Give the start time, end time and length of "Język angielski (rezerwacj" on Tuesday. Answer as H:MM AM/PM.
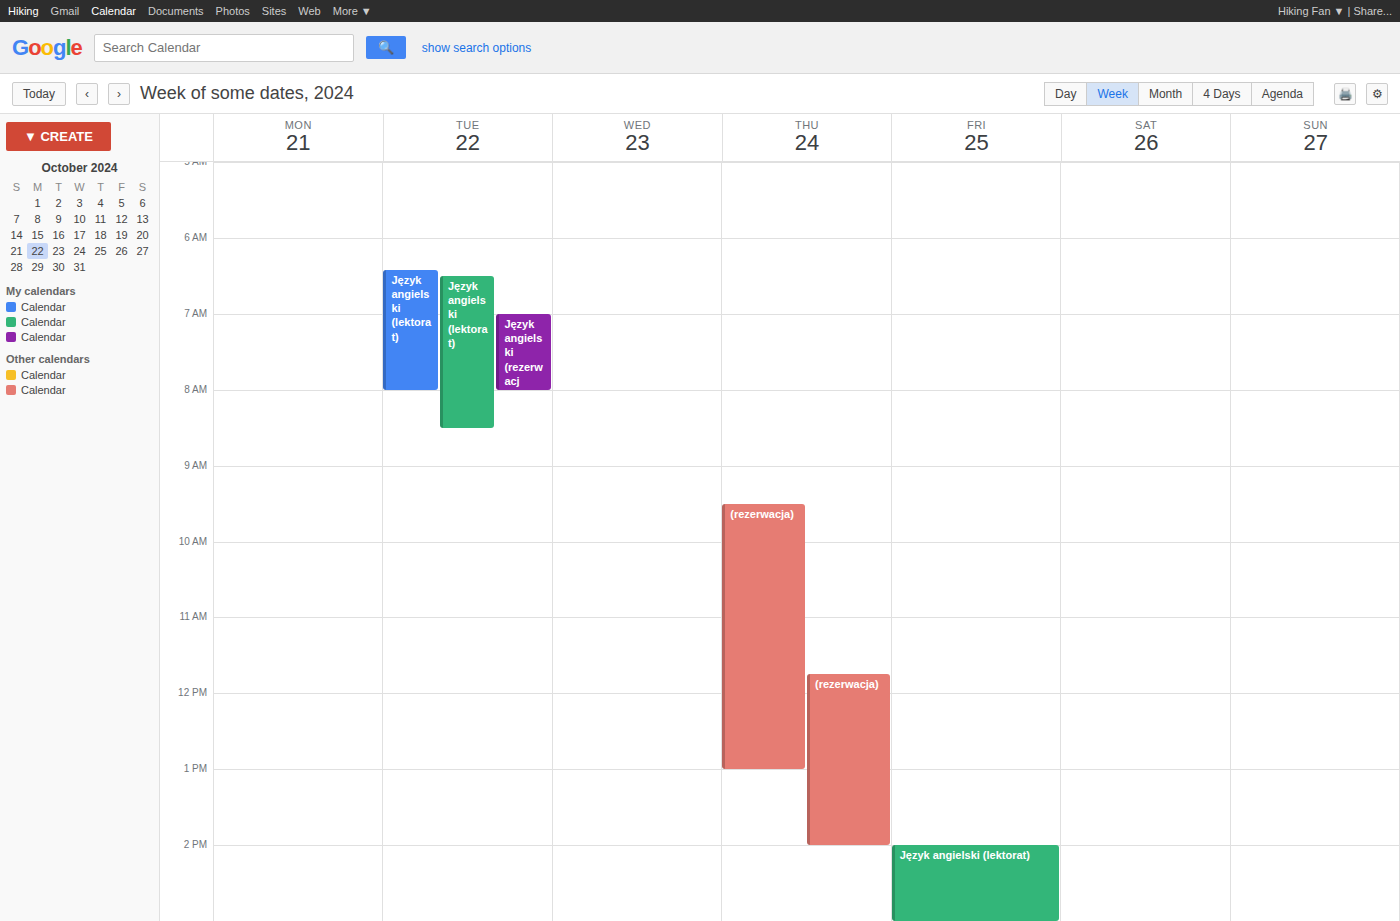
7:00 AM to 8:00 AM, 1 hour